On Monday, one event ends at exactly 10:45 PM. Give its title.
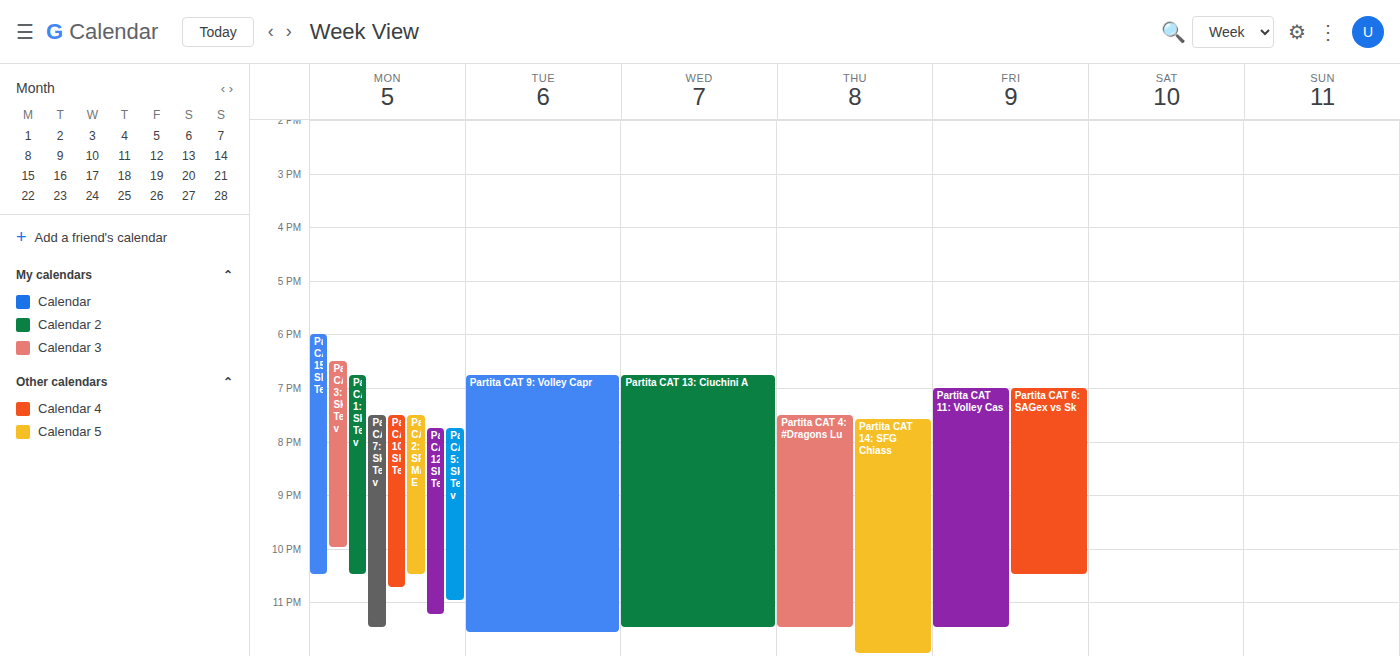
"Partita CAT 10: Skål Team"